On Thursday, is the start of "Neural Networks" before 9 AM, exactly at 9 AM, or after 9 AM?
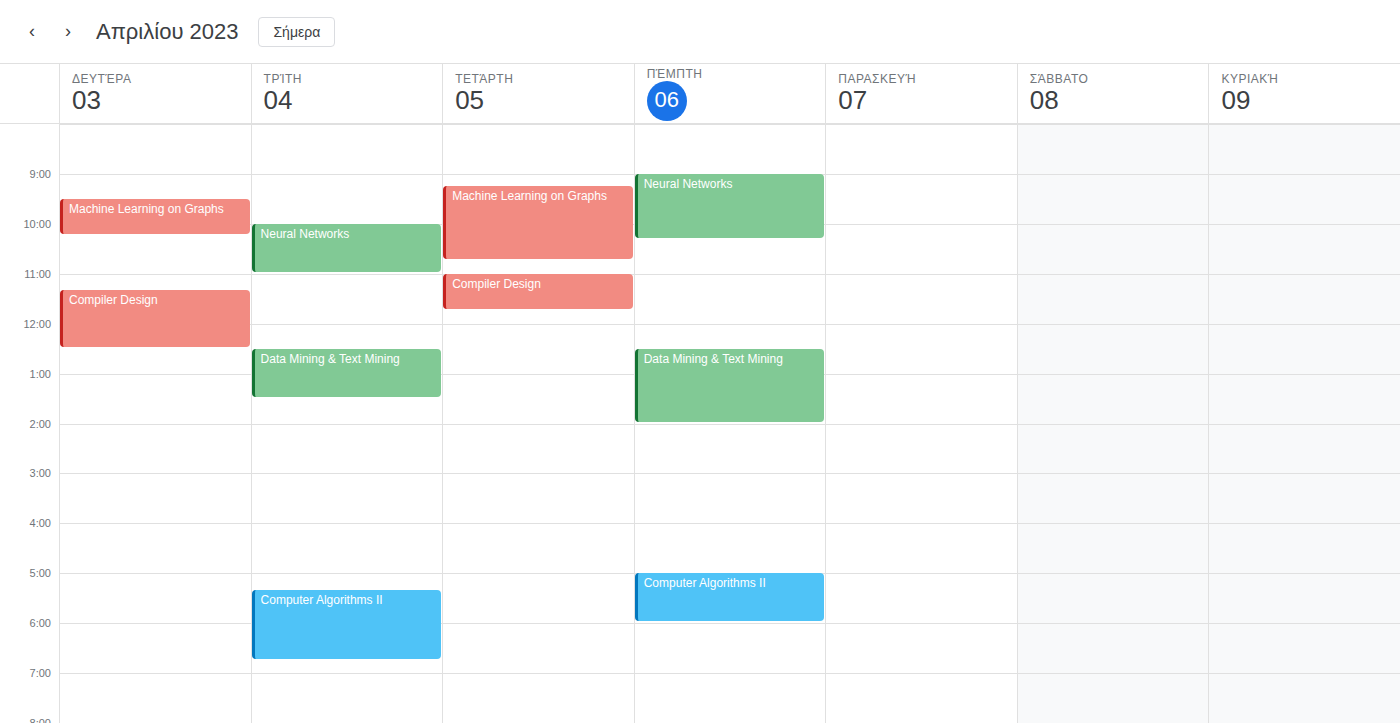
9:00 AM -- exactly at 9 AM, on the 9 AM line.